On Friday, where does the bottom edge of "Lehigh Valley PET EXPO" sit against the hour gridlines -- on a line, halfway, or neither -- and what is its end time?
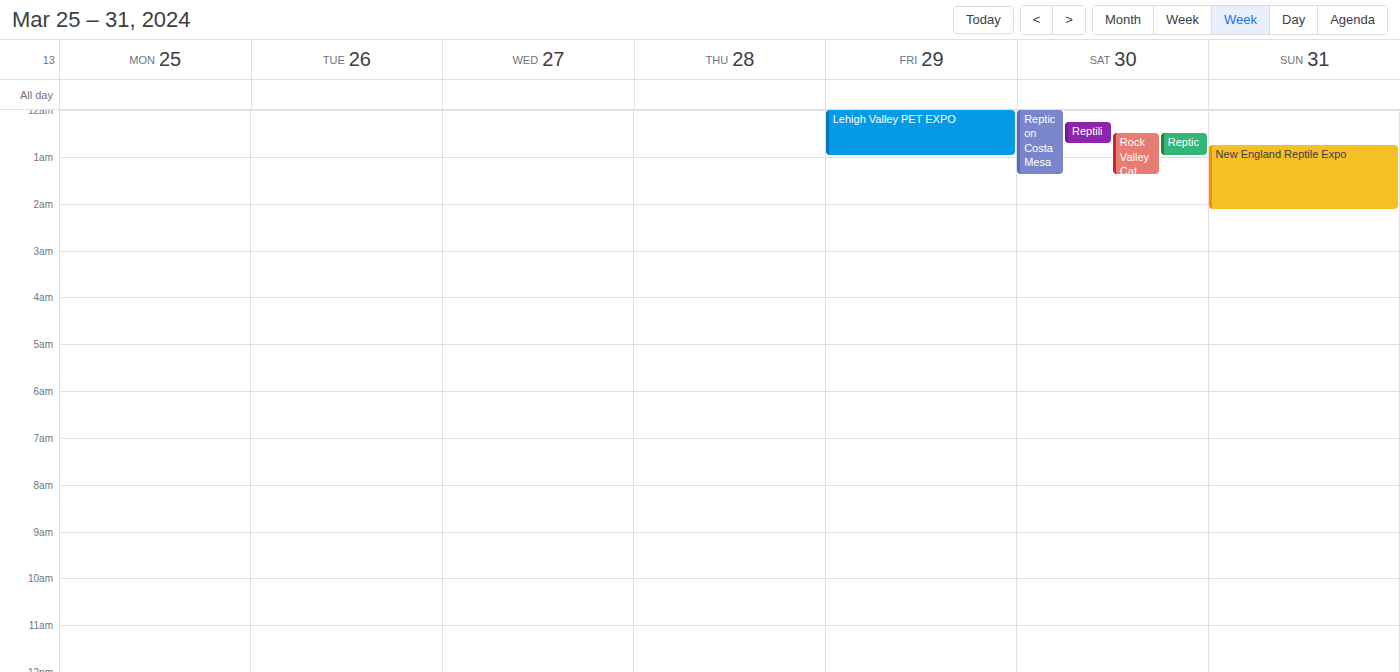
1:00 AM -- exactly on the 1 AM line.